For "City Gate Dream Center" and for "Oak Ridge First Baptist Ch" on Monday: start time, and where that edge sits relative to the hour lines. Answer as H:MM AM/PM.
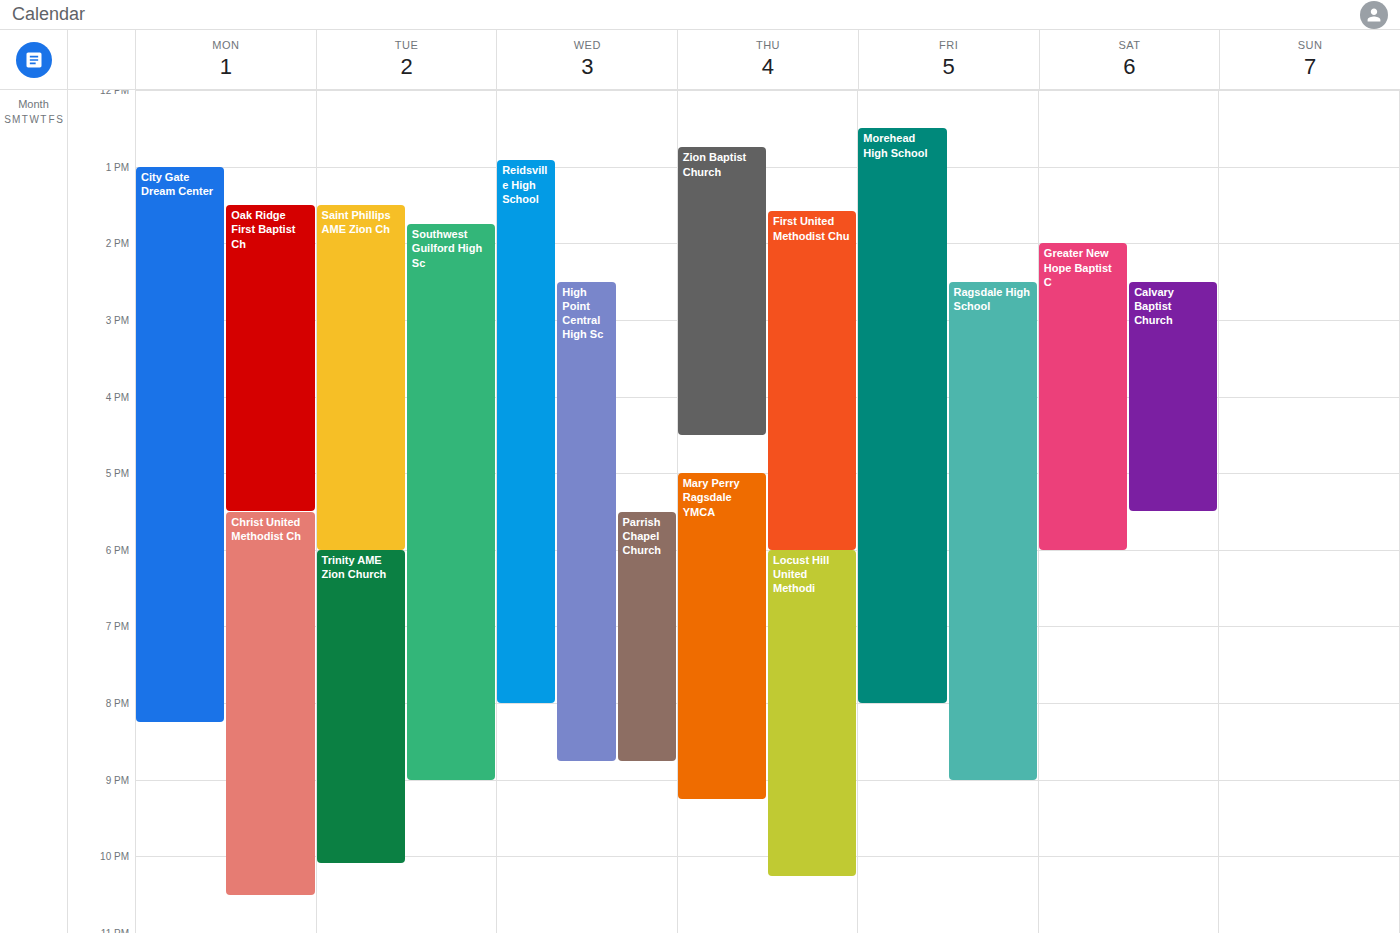
"City Gate Dream Center": 1:00 PM, exactly on the 1 PM line. "Oak Ridge First Baptist Ch": 1:30 PM, halfway between the 1 PM and 2 PM lines.